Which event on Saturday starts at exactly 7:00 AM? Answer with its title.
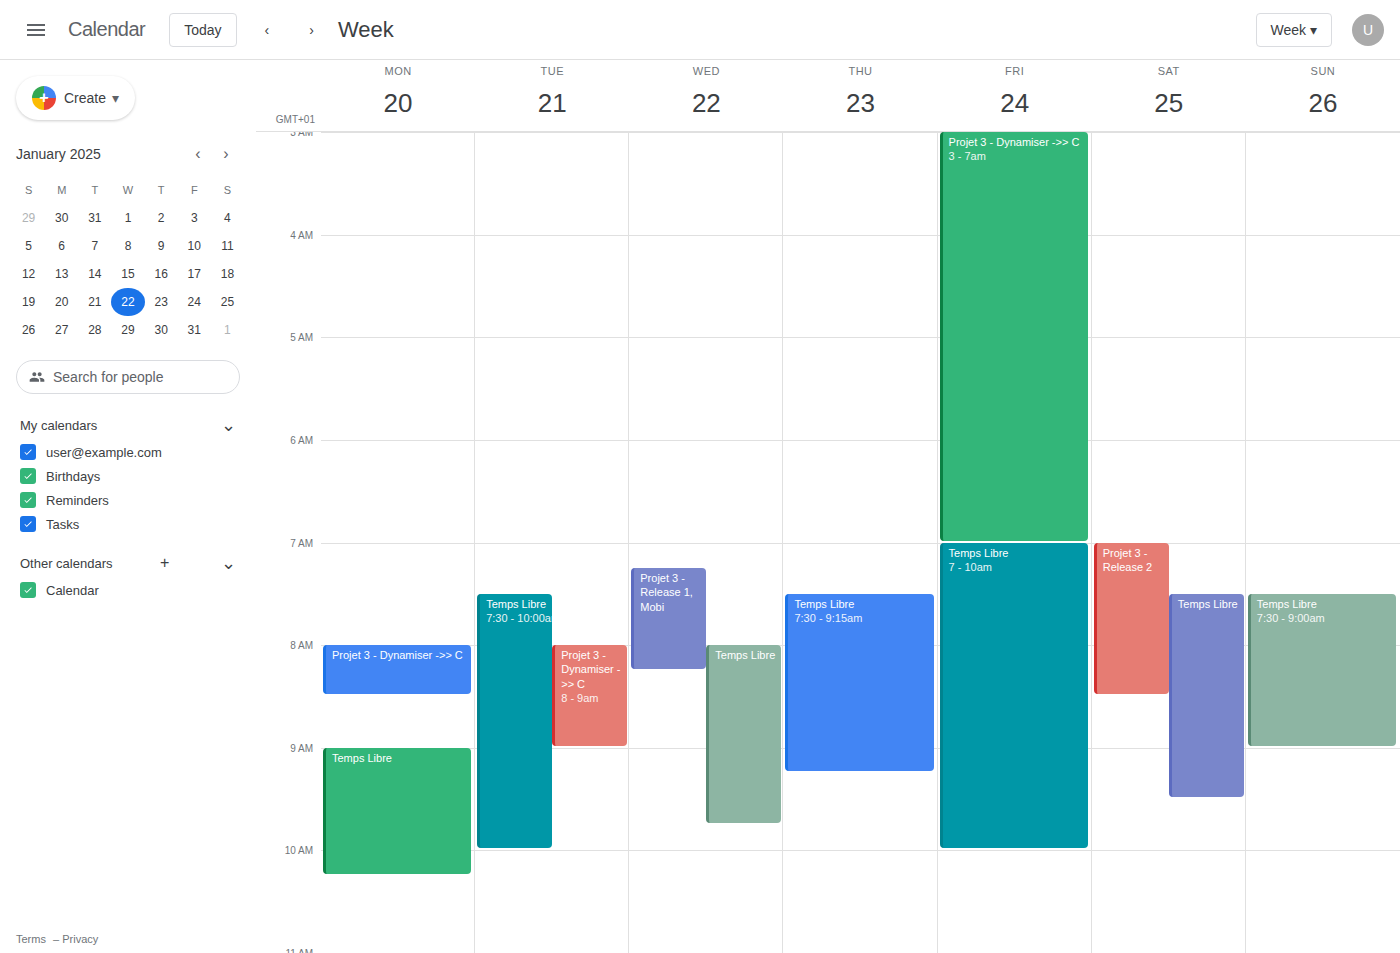
"Projet 3 - Release 2"